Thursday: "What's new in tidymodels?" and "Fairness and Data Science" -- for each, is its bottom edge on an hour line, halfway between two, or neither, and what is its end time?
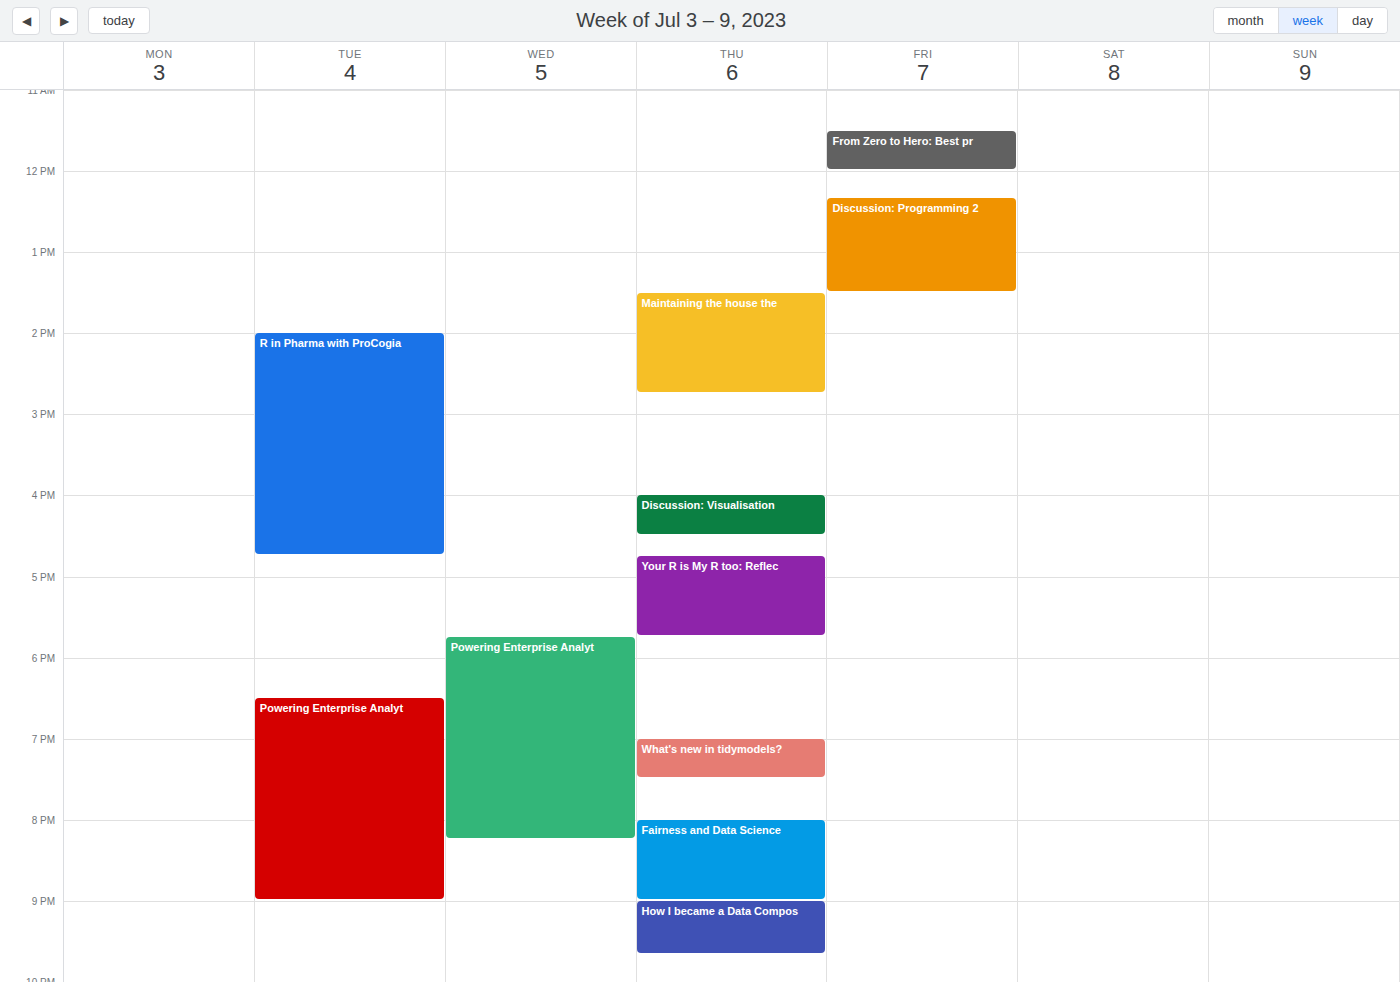
"What's new in tidymodels?": 7:30 PM, halfway between the 7 PM and 8 PM lines. "Fairness and Data Science": 9:00 PM, exactly on the 9 PM line.